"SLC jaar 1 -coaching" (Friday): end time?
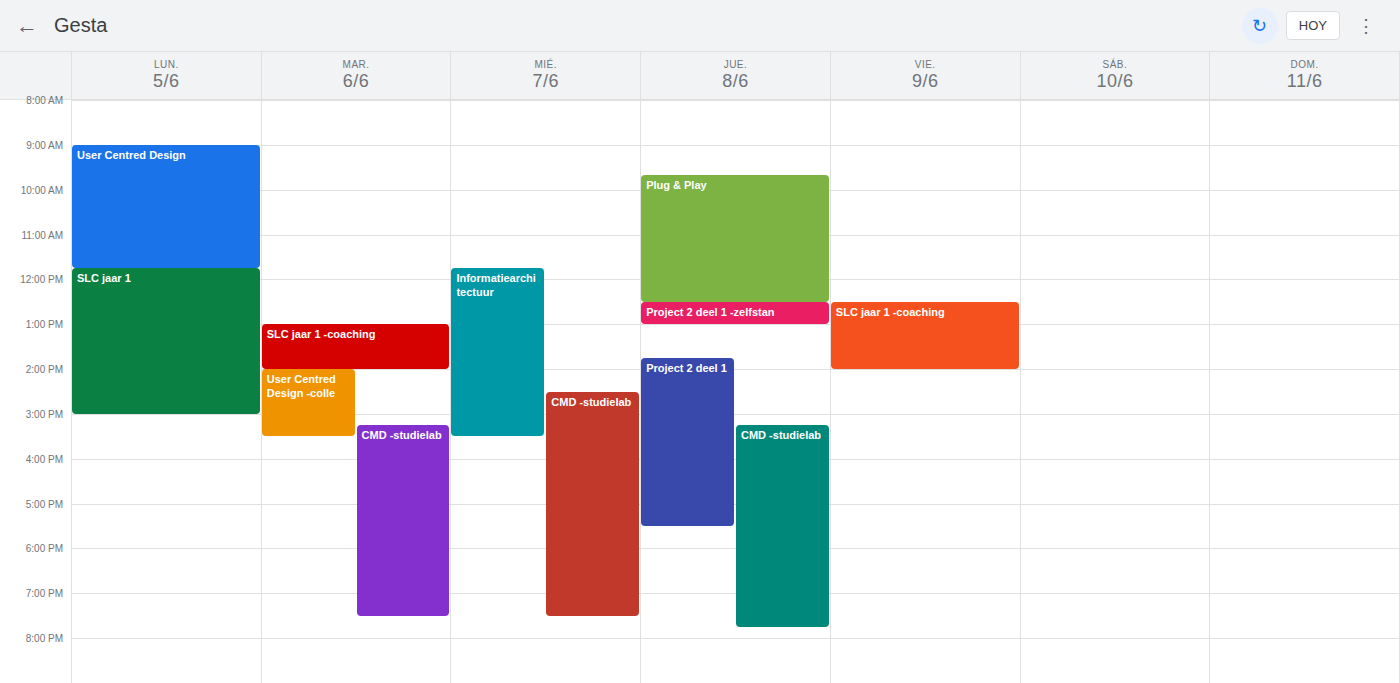
2:00 PM